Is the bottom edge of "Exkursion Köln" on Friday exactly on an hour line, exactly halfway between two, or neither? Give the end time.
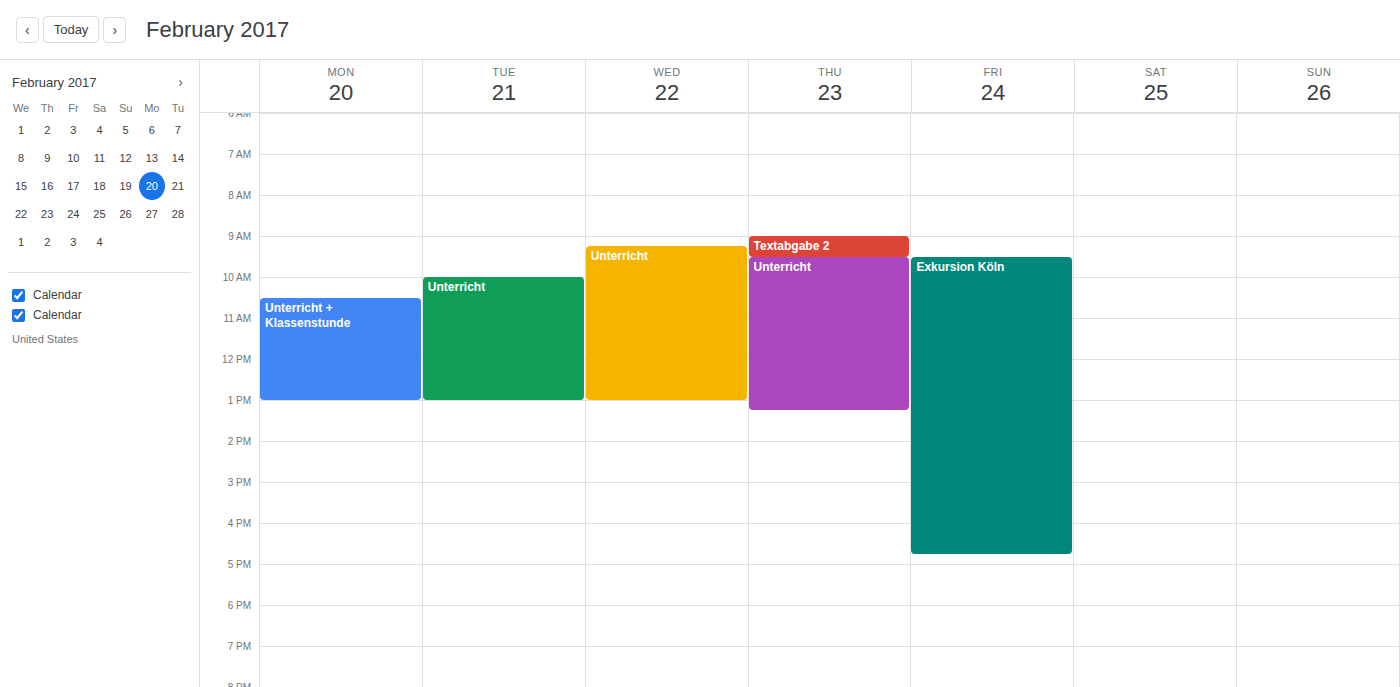
4:45 PM -- neither: three quarters of the way from the 4 PM line to the 5 PM line.